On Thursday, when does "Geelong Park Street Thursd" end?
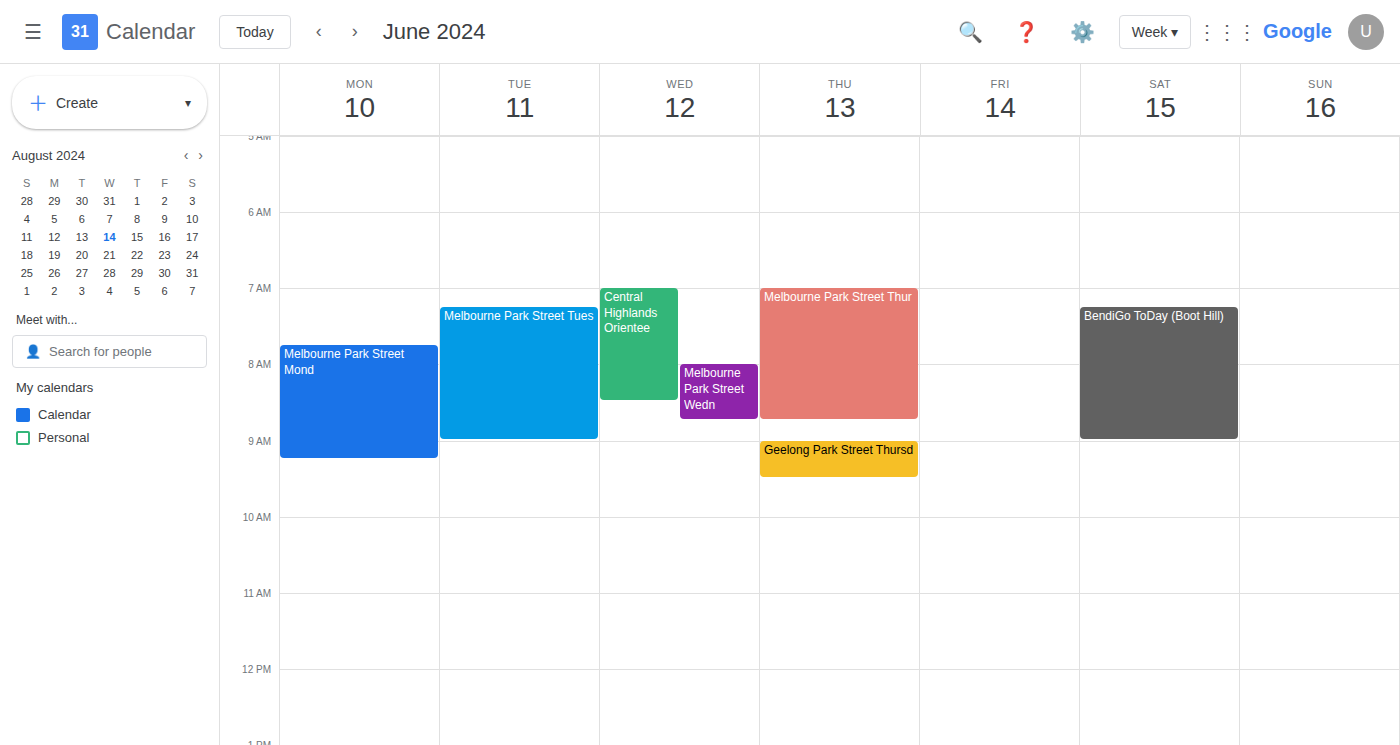
9:30 AM